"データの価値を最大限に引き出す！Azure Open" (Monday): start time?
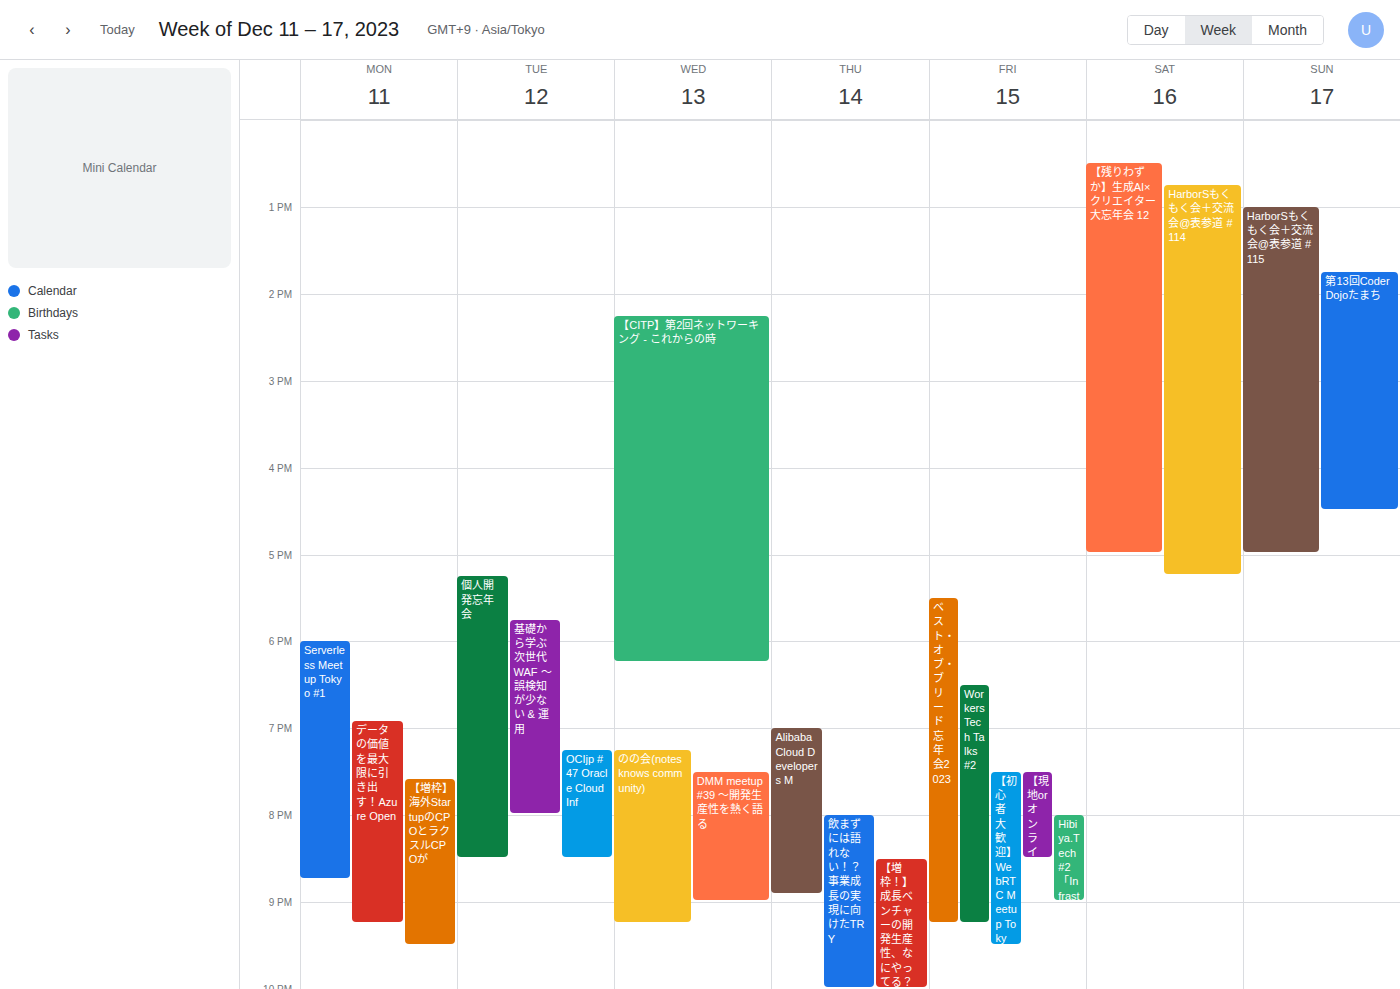
6:55 PM